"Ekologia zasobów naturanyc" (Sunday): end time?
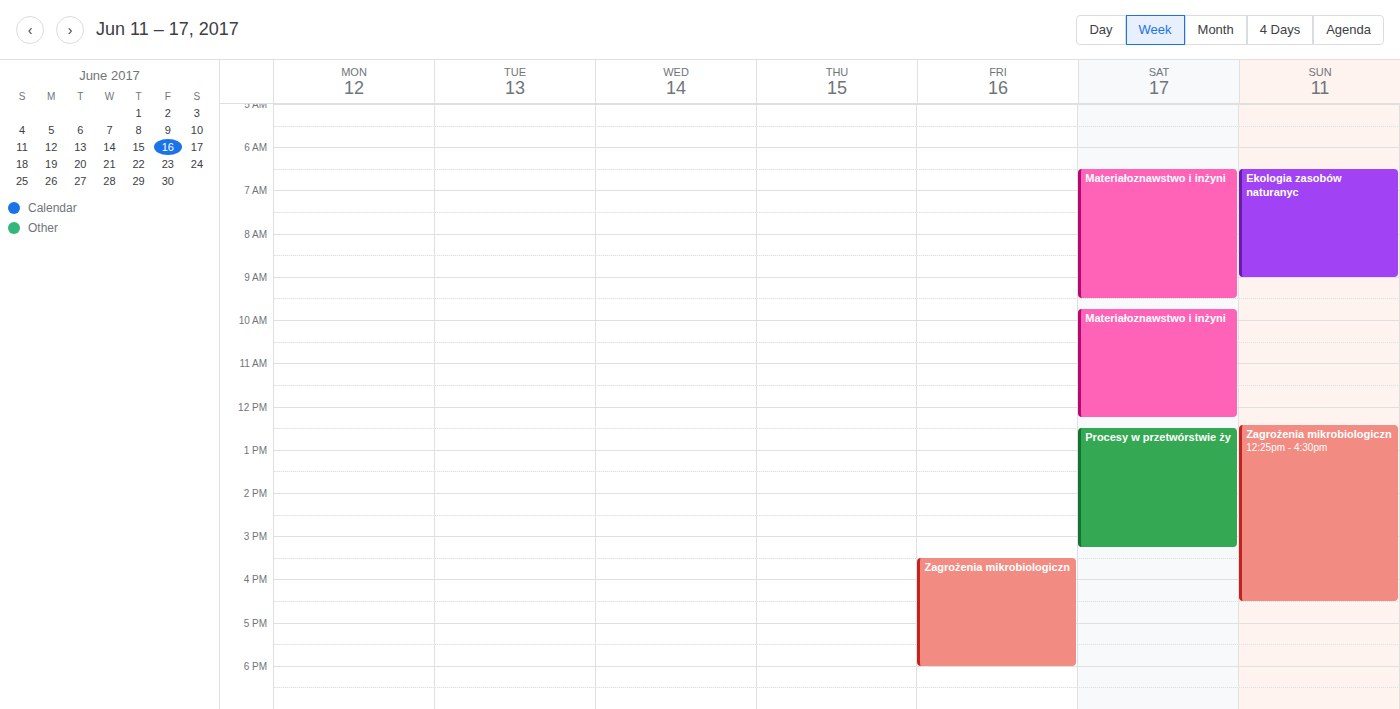
9:00 AM